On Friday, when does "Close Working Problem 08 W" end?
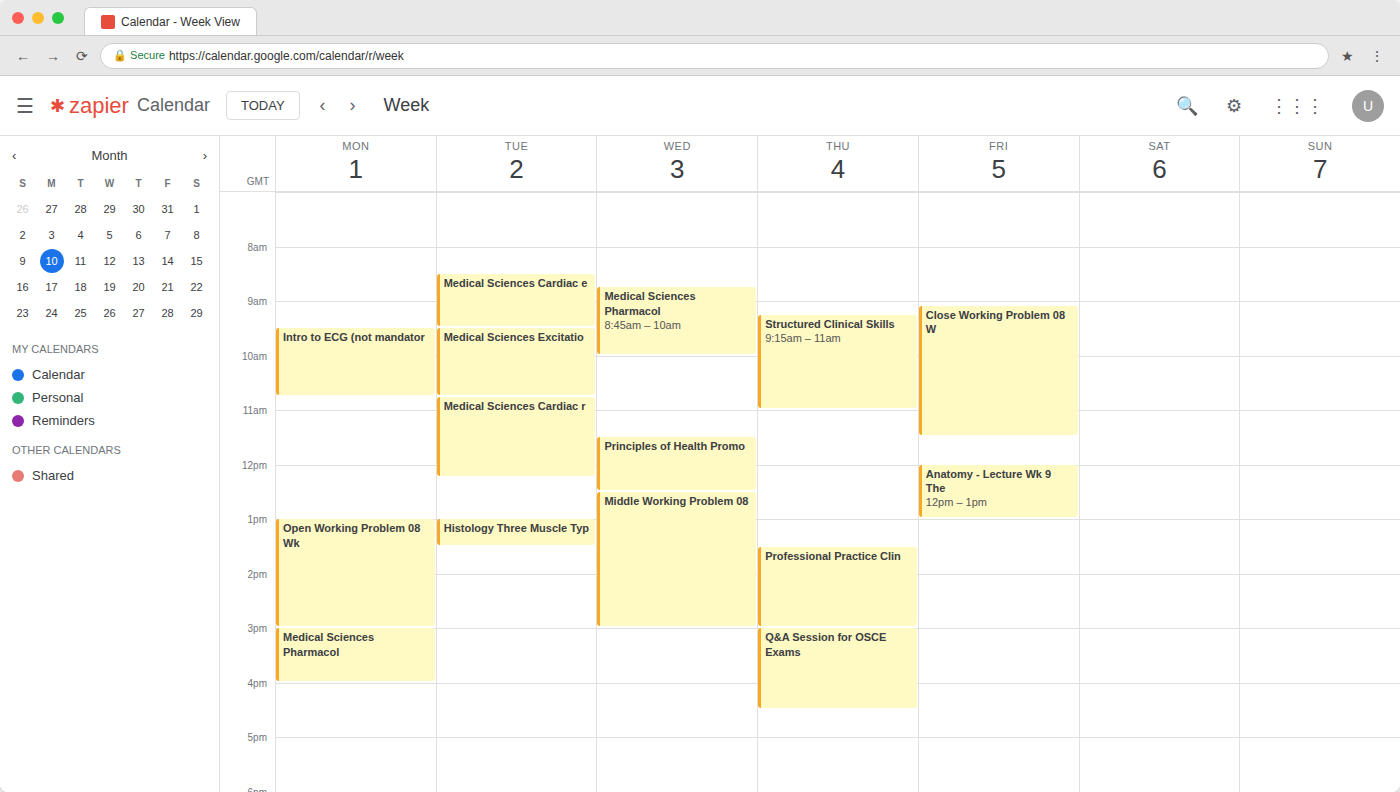
11:30 AM